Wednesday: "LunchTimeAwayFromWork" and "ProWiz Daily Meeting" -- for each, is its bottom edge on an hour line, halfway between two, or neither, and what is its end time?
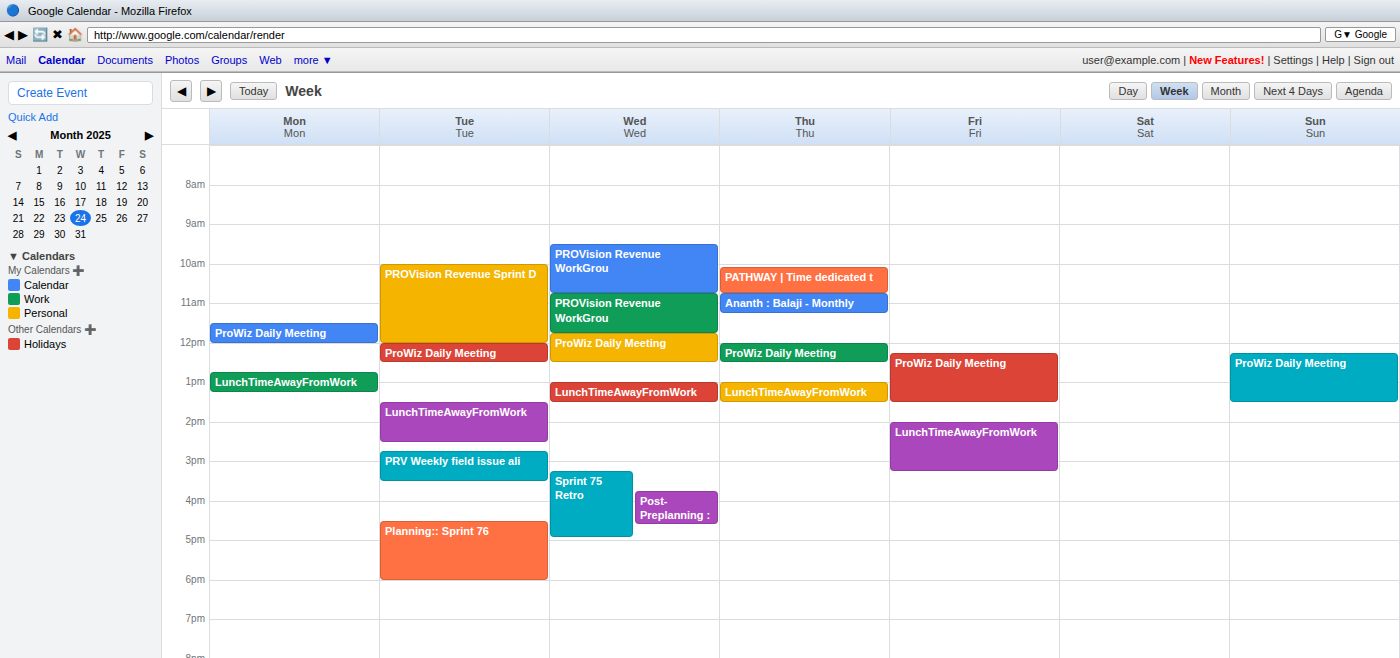
"LunchTimeAwayFromWork": 13:30, halfway between the 13:00 and 14:00 lines. "ProWiz Daily Meeting": 12:30, halfway between the 12:00 and 13:00 lines.